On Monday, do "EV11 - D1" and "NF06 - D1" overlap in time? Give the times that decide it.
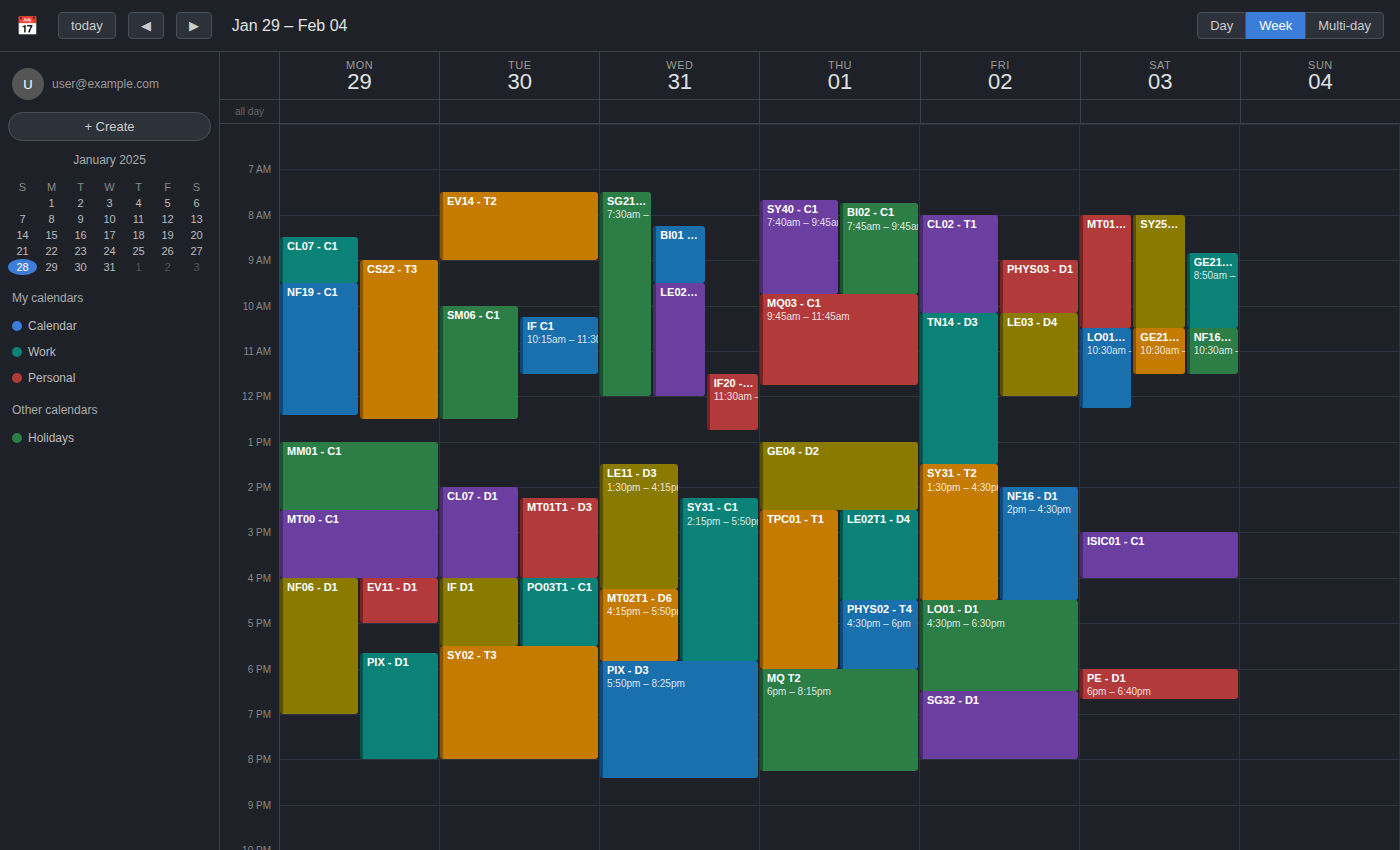
"EV11 - D1" runs 16:00 to 17:00, inside "NF06 - D1" -- they overlap.